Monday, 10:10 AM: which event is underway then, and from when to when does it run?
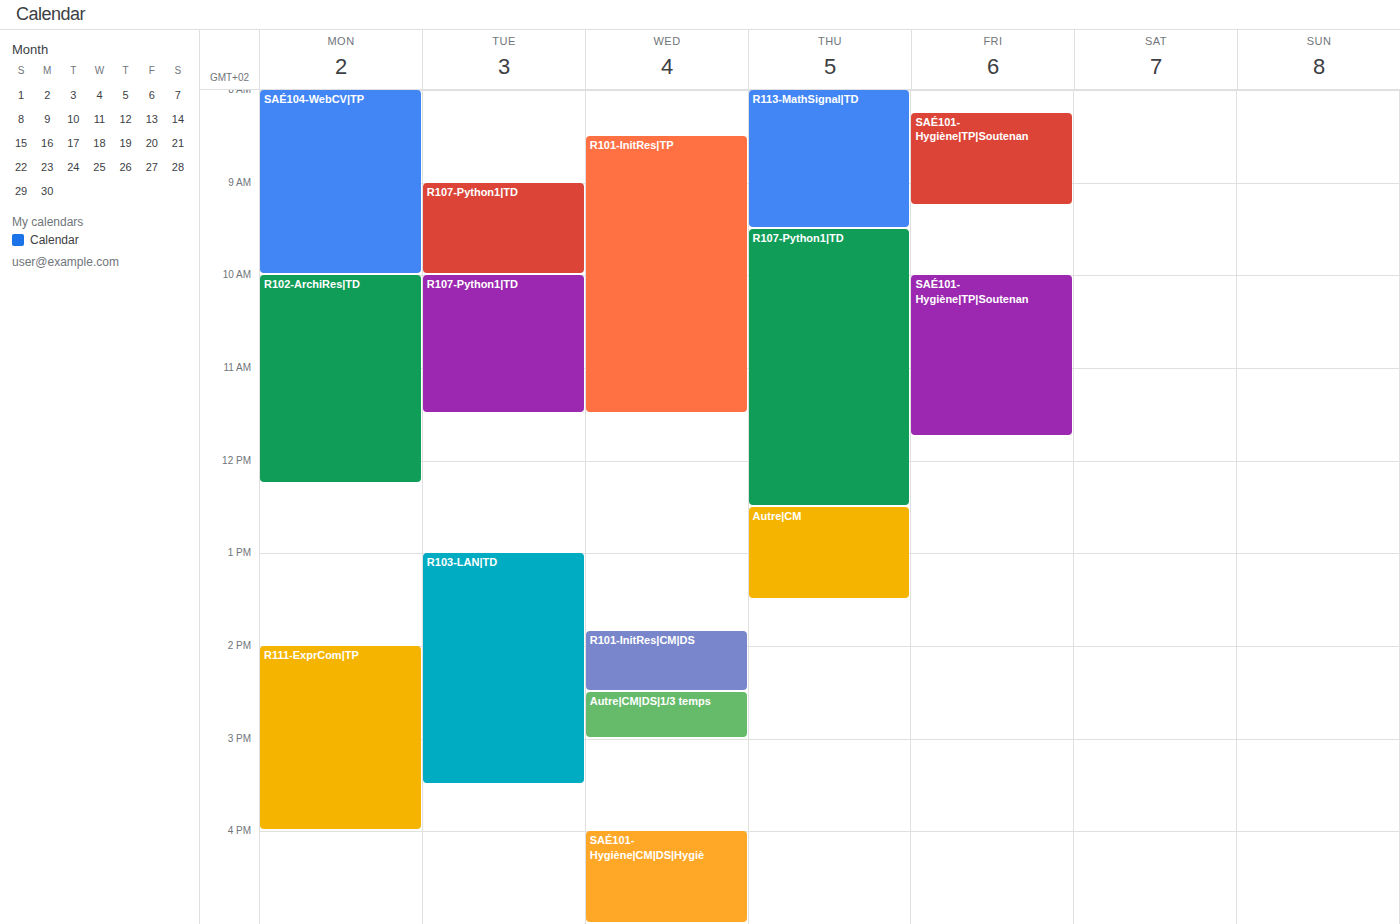
"R102-ArchiRes|TD", 10:00 AM to 12:15 PM